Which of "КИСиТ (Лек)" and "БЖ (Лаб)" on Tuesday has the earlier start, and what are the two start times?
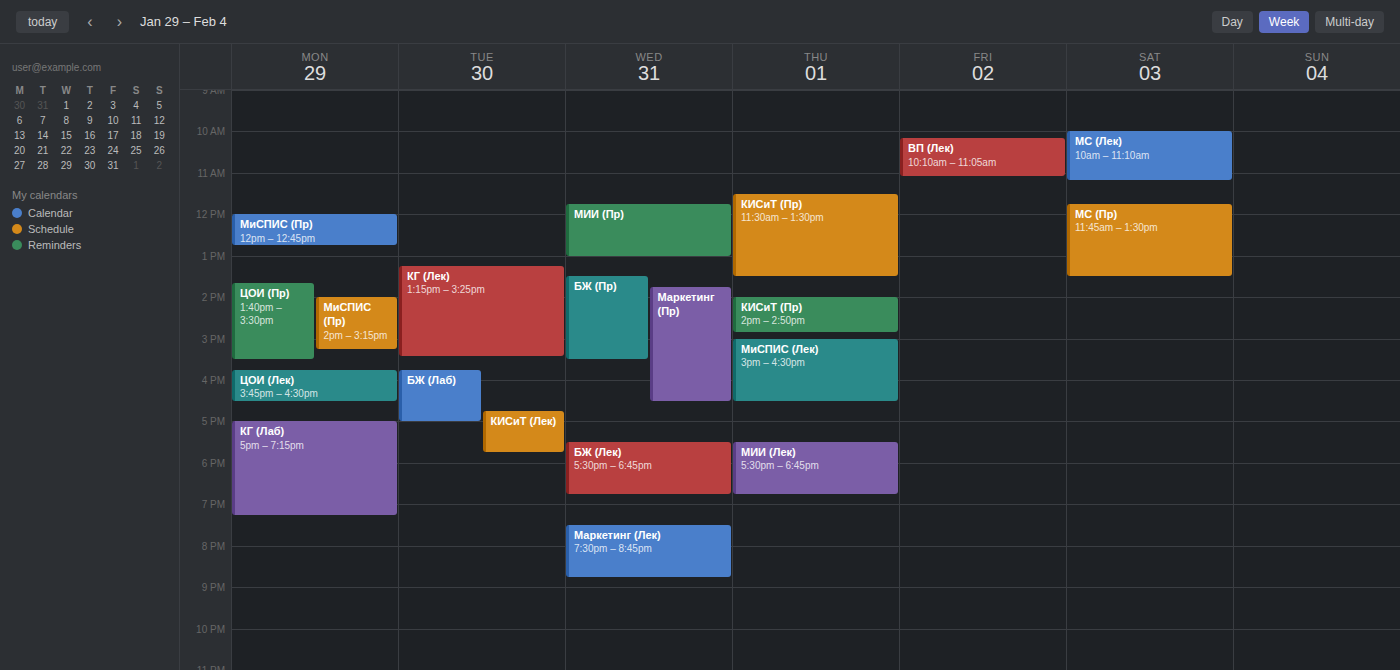
"БЖ (Лаб)" 3:45 PM; "КИСиТ (Лек)" 4:45 PM.